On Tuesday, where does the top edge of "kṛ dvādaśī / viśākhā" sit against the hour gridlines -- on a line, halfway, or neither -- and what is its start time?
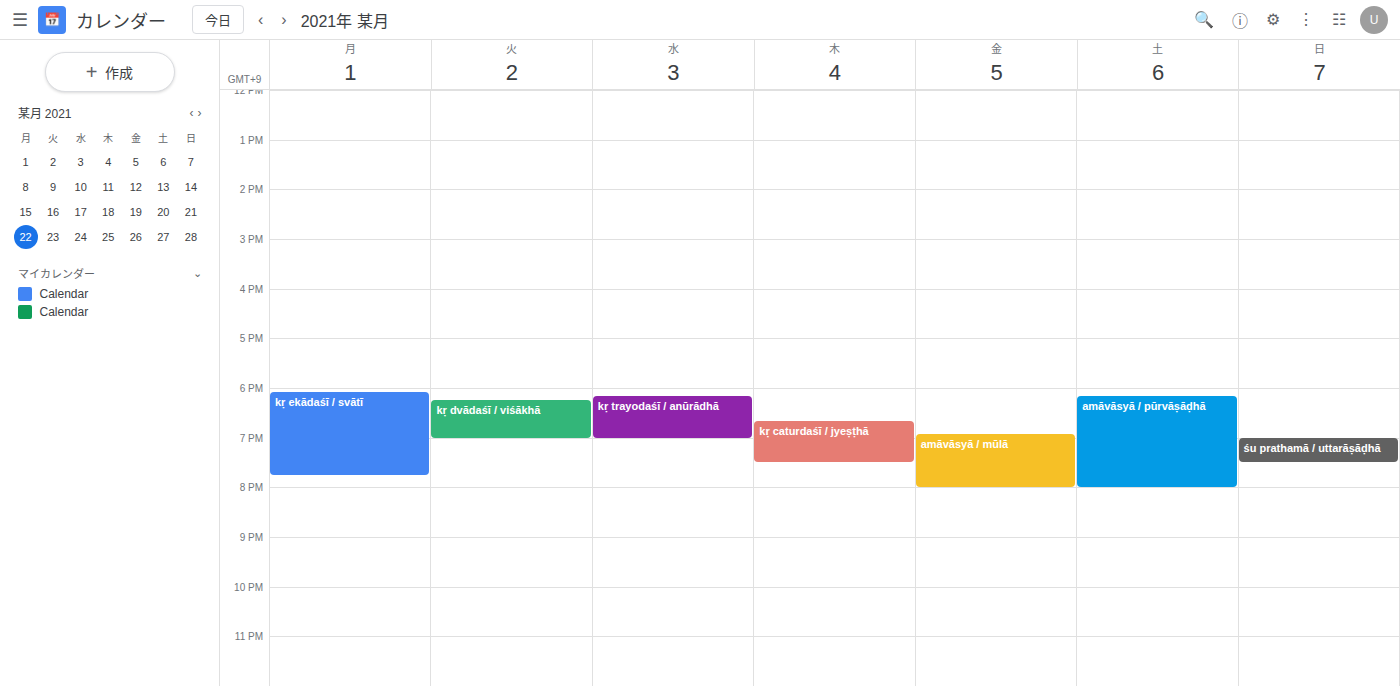
6:15 PM -- neither: a quarter of the way from the 6 PM line to the 7 PM line.